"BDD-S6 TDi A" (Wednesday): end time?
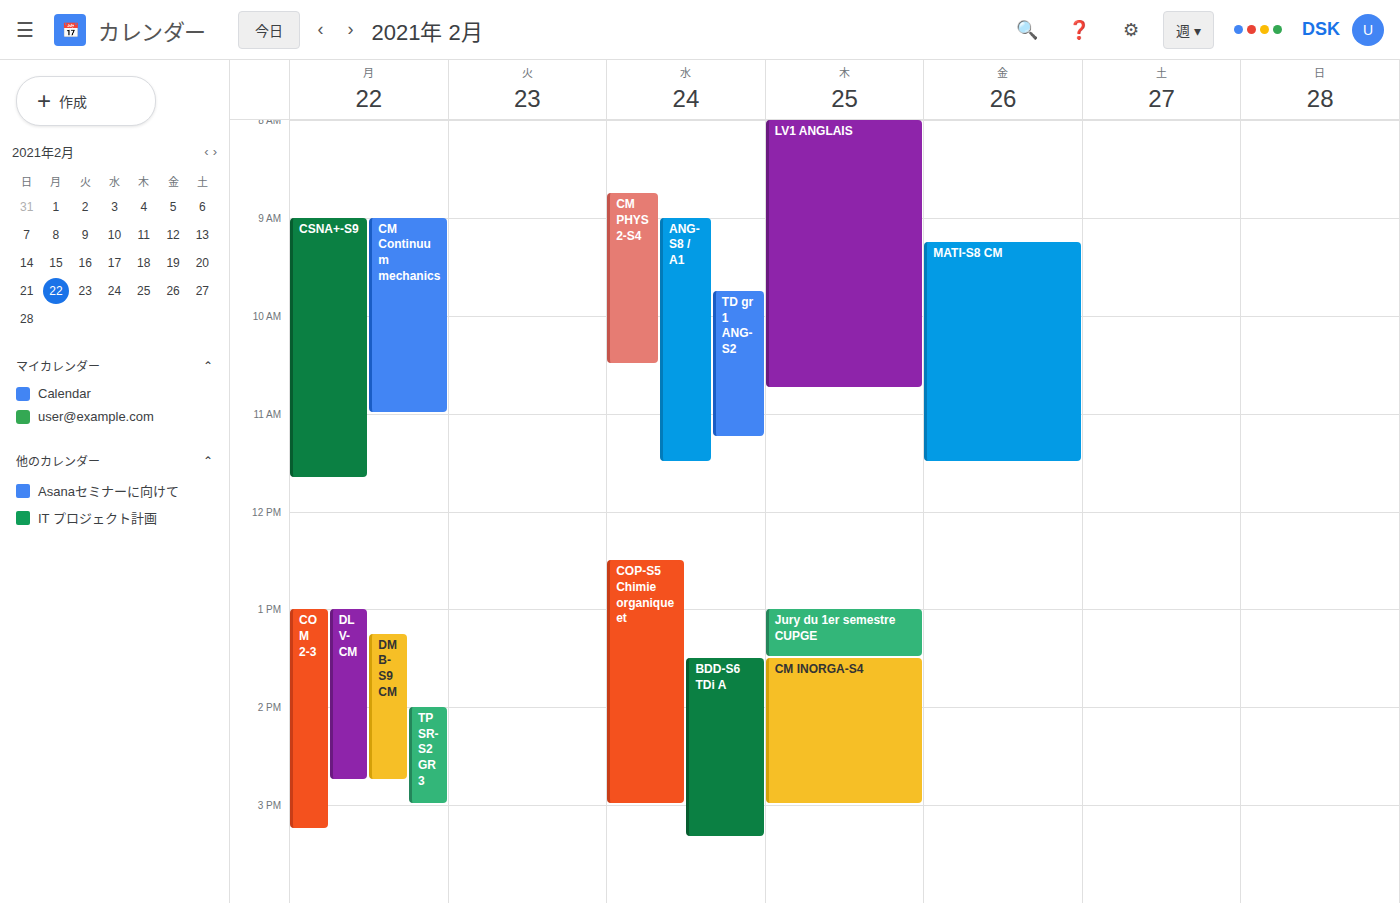
3:20 PM